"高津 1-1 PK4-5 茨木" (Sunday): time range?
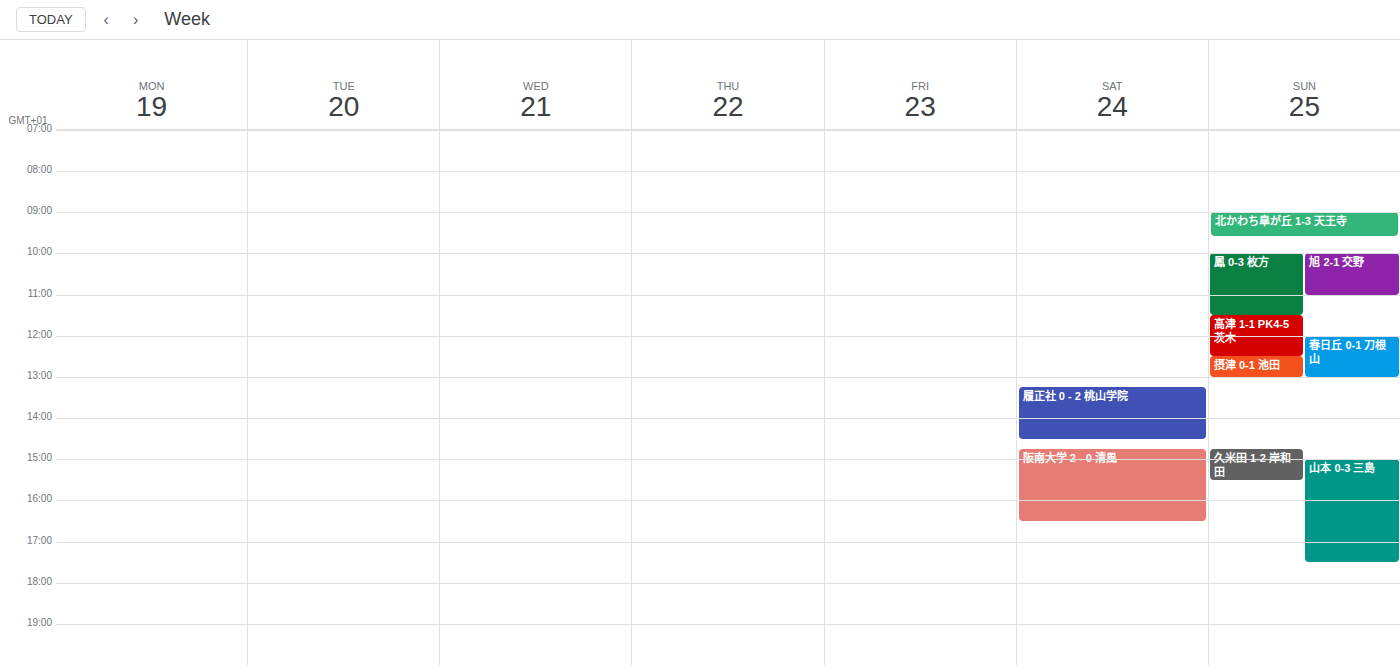
11:30 AM to 12:30 PM